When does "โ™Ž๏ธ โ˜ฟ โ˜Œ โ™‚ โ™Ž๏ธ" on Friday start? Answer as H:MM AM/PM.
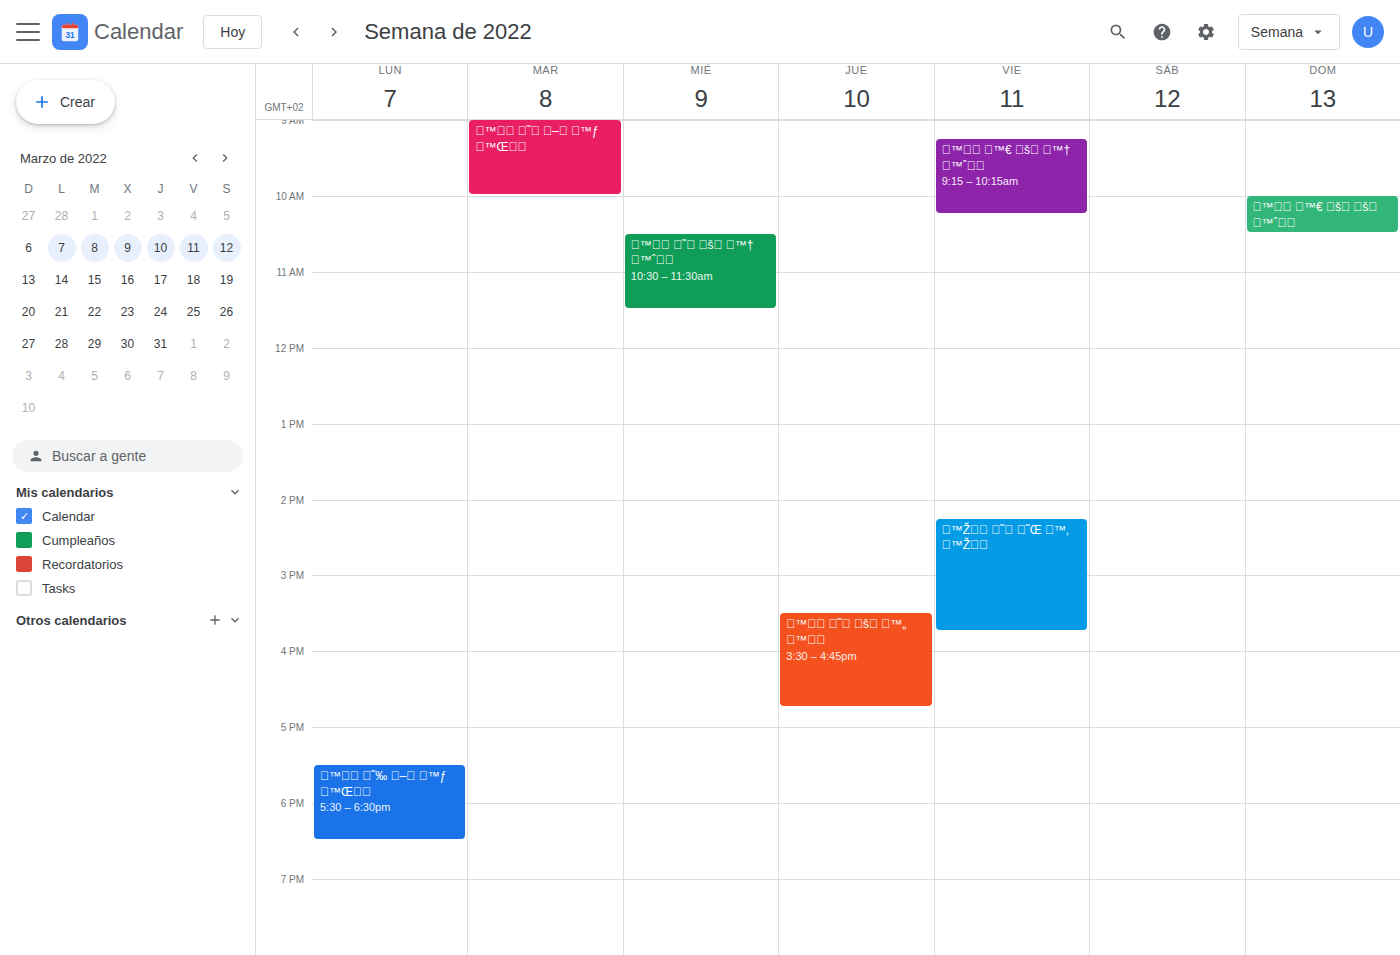
2:15 PM